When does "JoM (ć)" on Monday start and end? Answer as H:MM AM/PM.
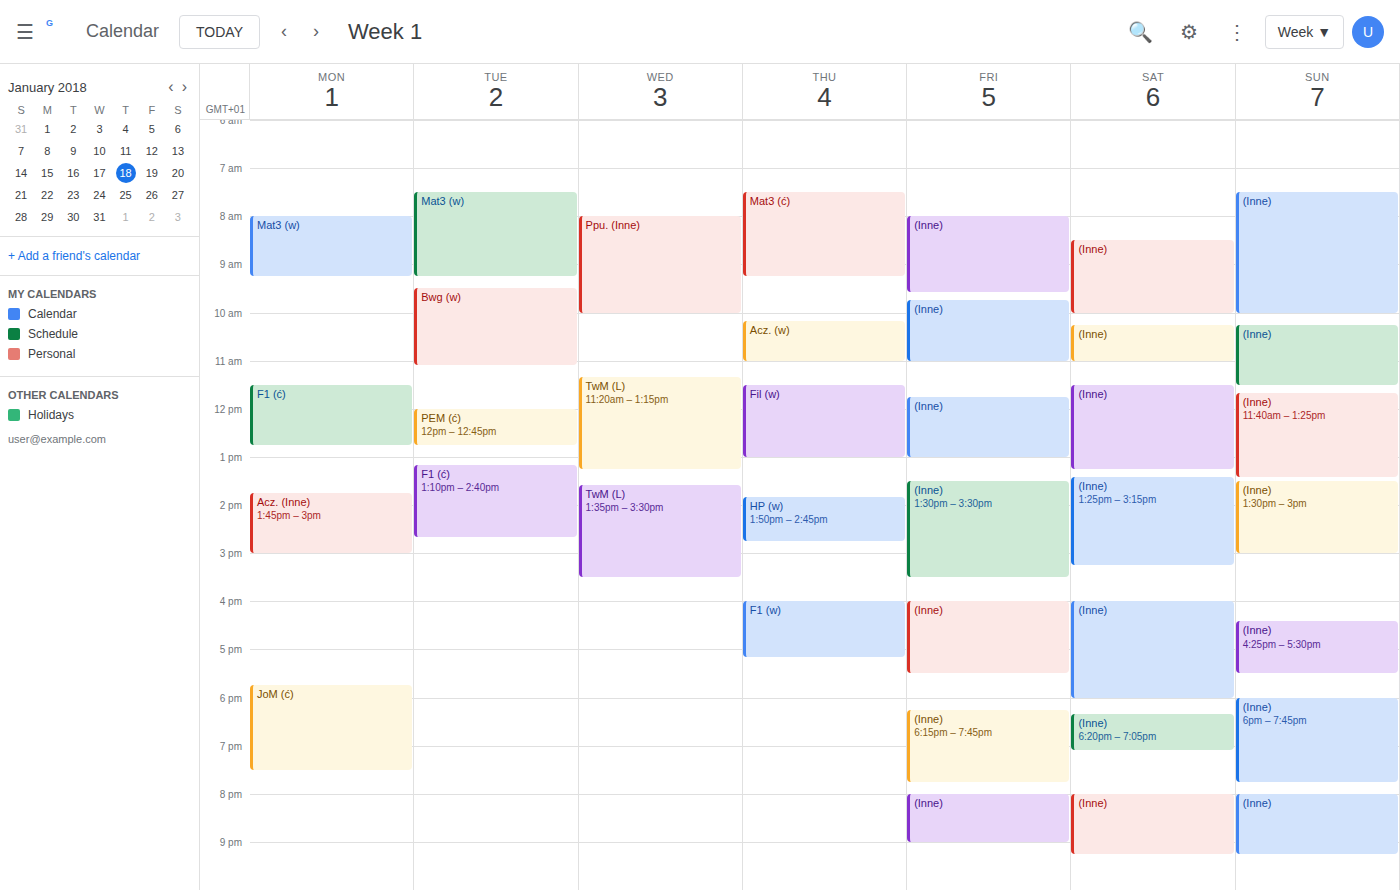
5:45 PM to 7:30 PM